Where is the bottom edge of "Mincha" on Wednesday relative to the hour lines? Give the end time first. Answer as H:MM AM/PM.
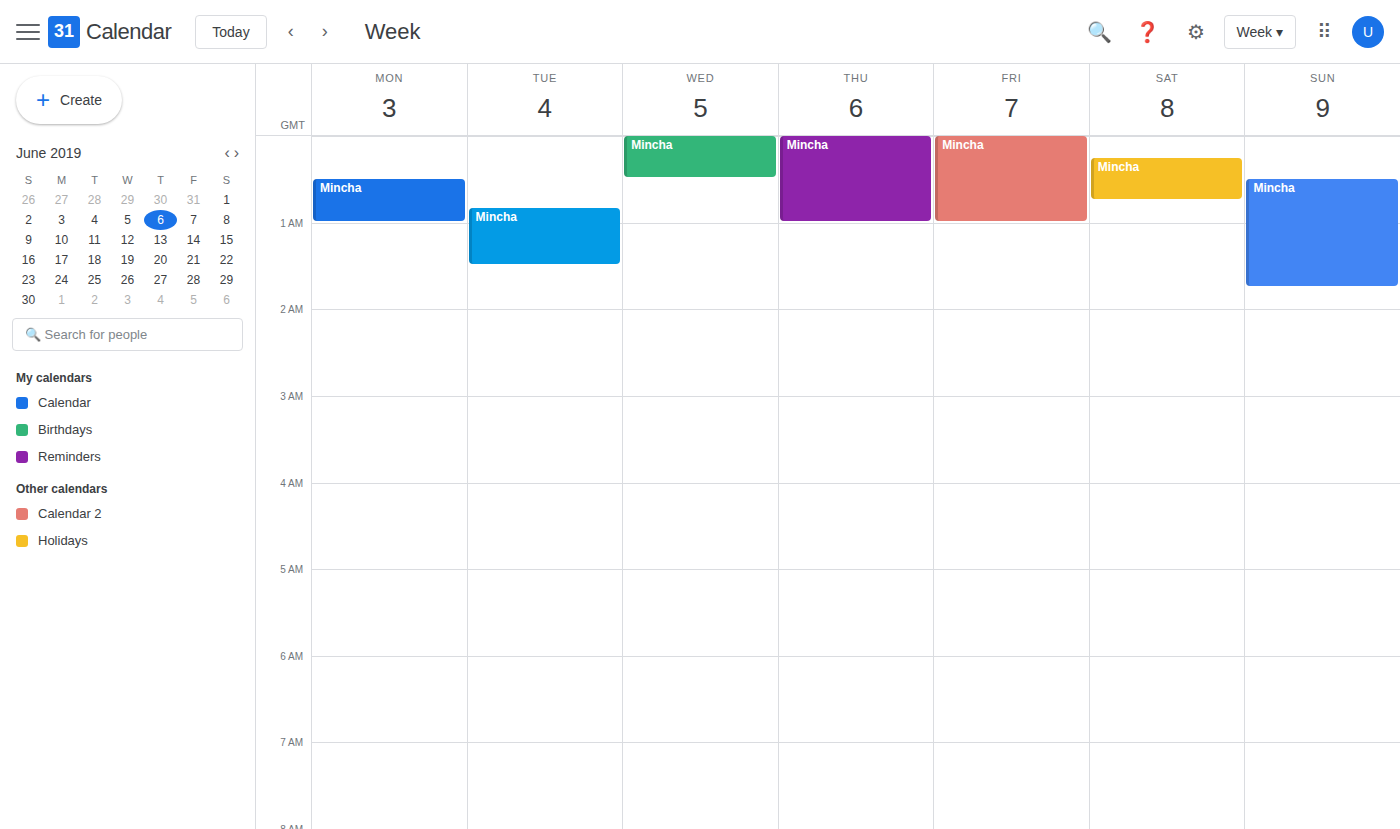
12:30 AM -- halfway between the 12 AM and 1 AM lines.